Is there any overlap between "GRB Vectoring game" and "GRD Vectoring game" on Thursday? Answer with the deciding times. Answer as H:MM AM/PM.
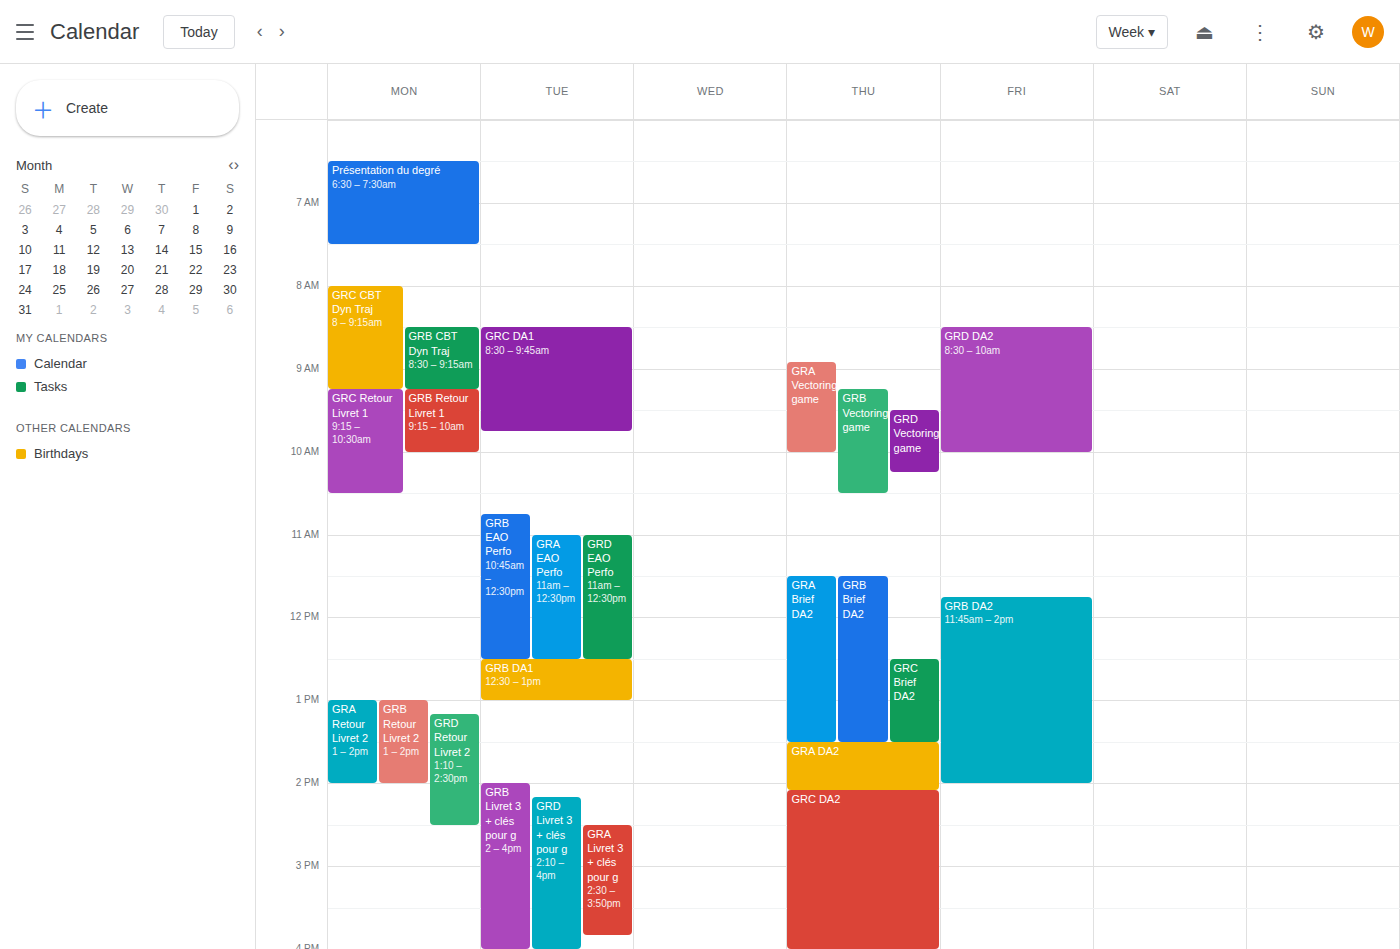
"GRD Vectoring game" runs 9:30 AM to 10:15 AM, inside "GRB Vectoring game" -- they overlap.